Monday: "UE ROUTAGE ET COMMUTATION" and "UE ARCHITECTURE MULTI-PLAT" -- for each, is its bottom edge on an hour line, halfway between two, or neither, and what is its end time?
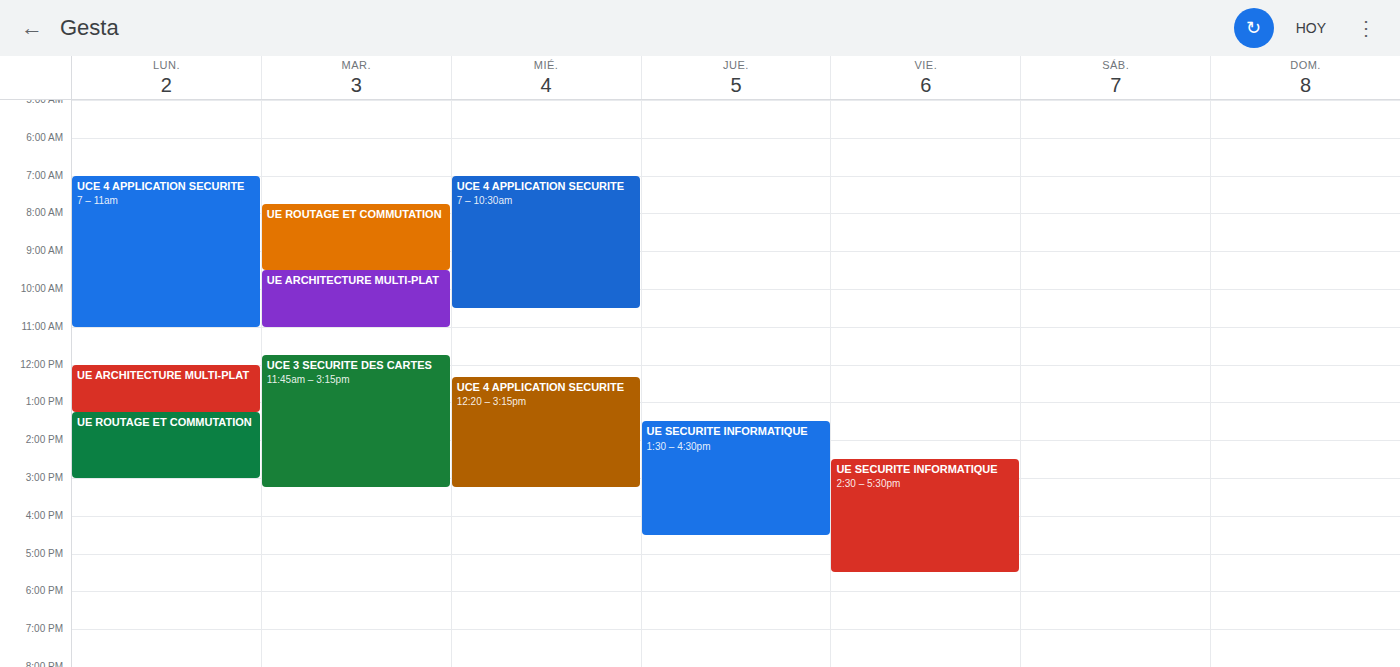
"UE ROUTAGE ET COMMUTATION": 3:00 PM, exactly on the 3 PM line. "UE ARCHITECTURE MULTI-PLAT": 1:15 PM, neither: a quarter of the way from the 1 PM line to the 2 PM line.